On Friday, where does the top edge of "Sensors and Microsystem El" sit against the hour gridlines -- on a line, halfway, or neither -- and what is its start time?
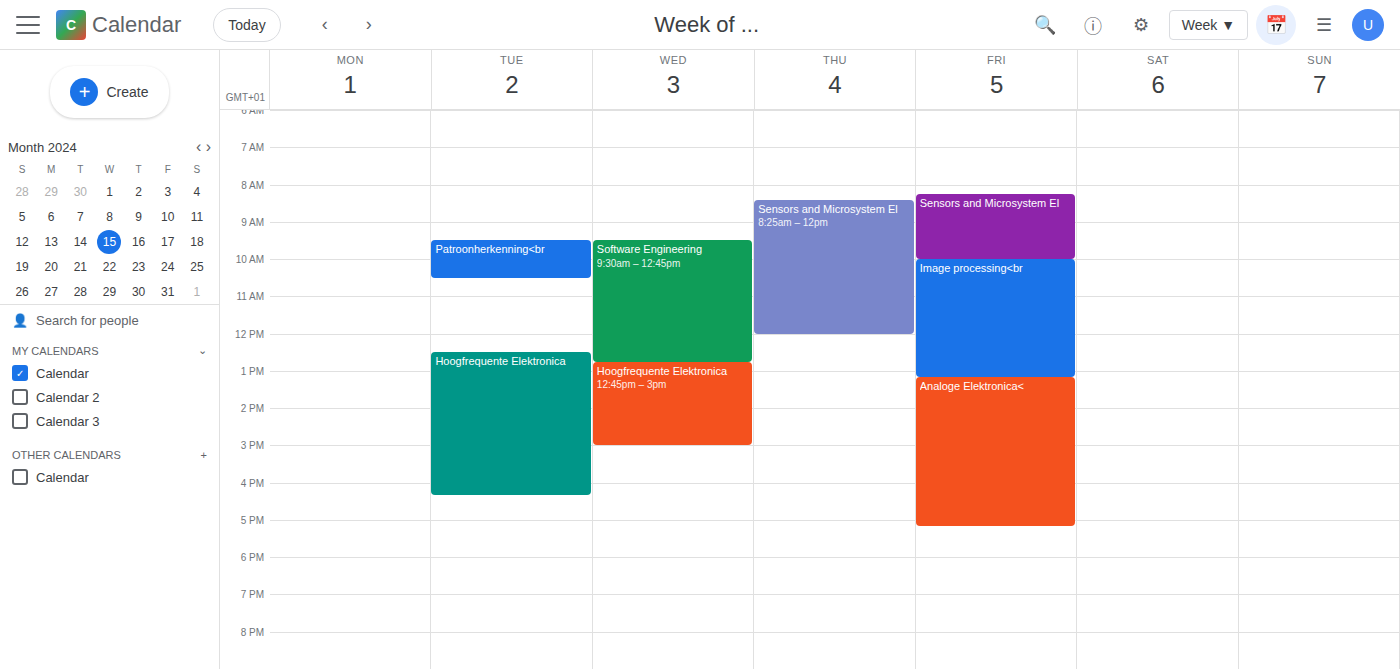
8:15 AM -- neither: a quarter of the way from the 8 AM line to the 9 AM line.